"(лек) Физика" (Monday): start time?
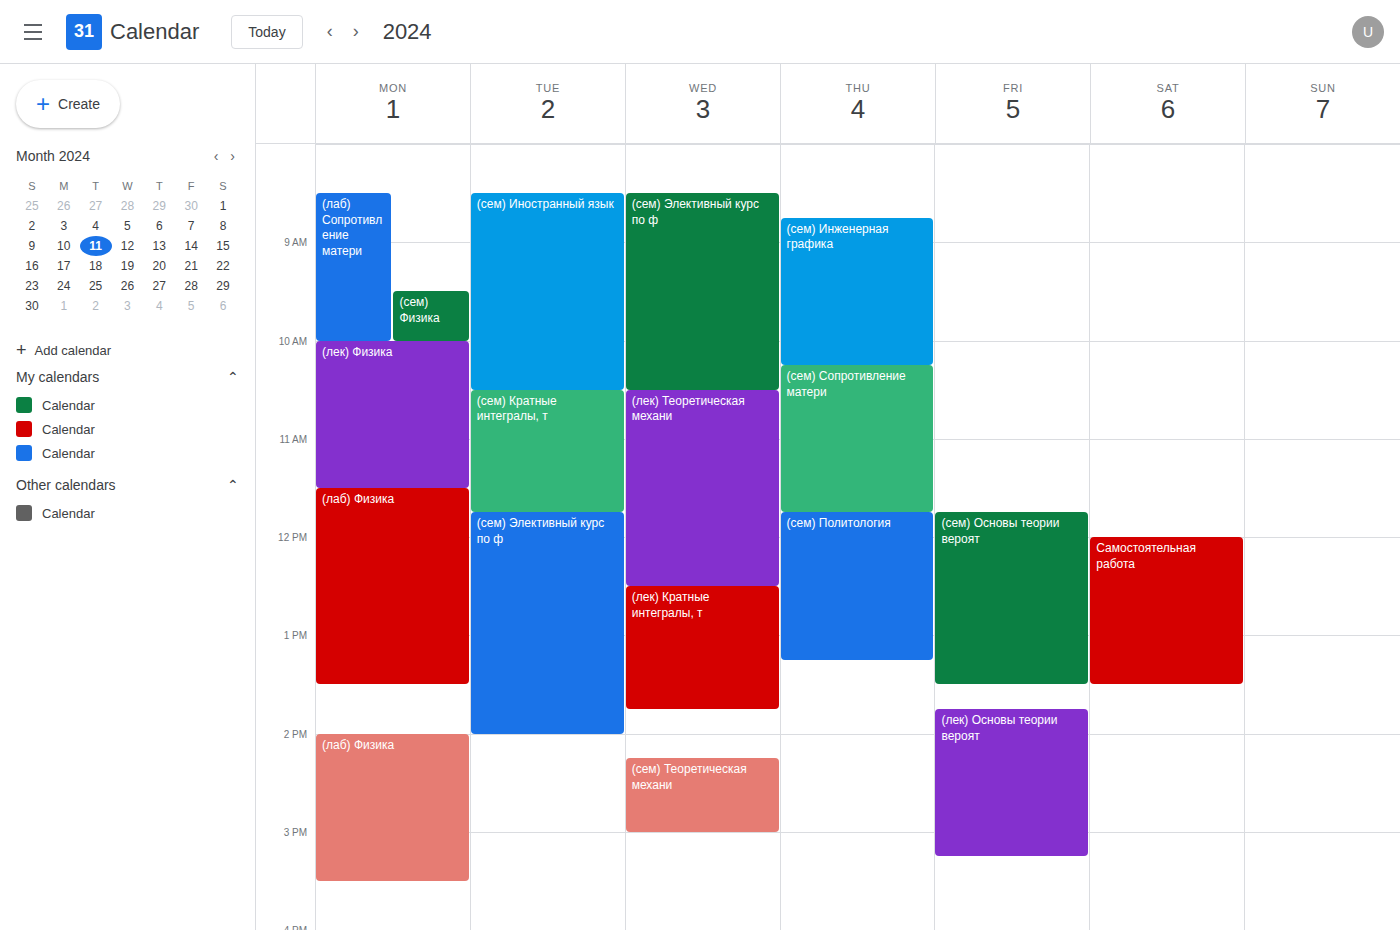
10:00 AM